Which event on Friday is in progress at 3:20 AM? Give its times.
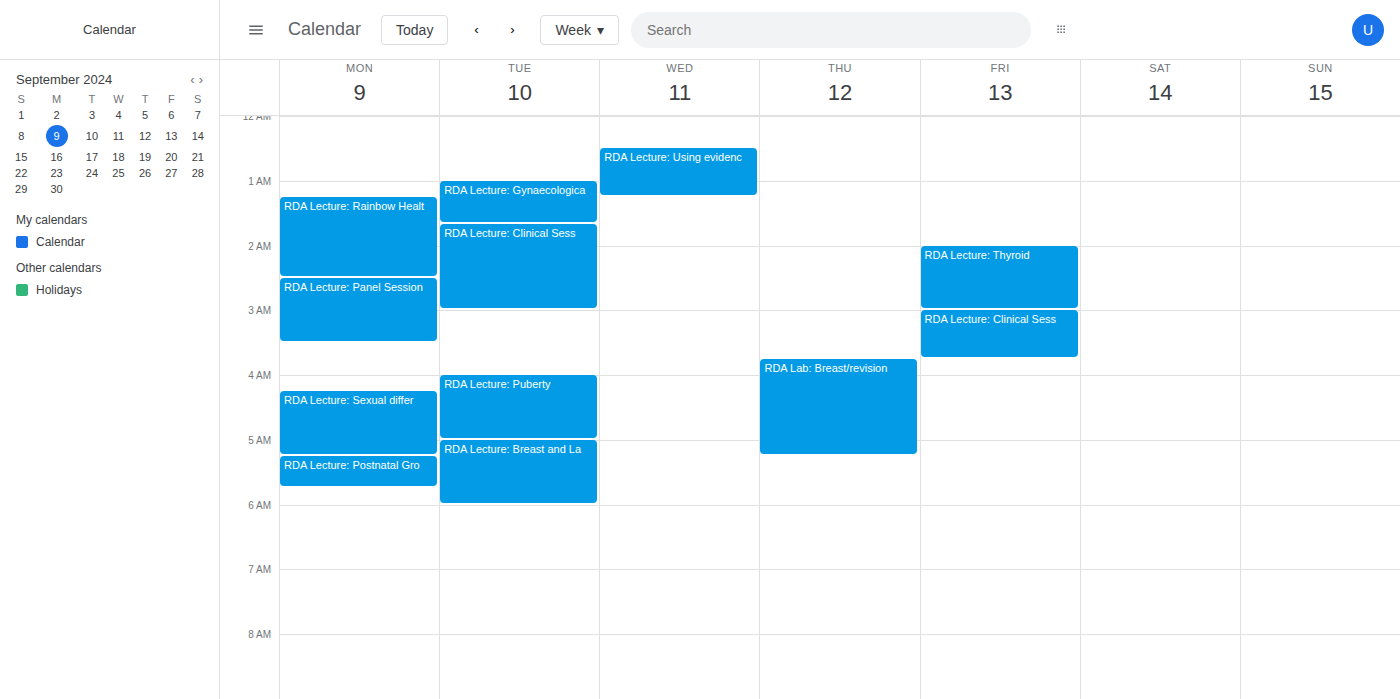
"RDA Lecture: Clinical Sess", 3:00 AM to 3:45 AM